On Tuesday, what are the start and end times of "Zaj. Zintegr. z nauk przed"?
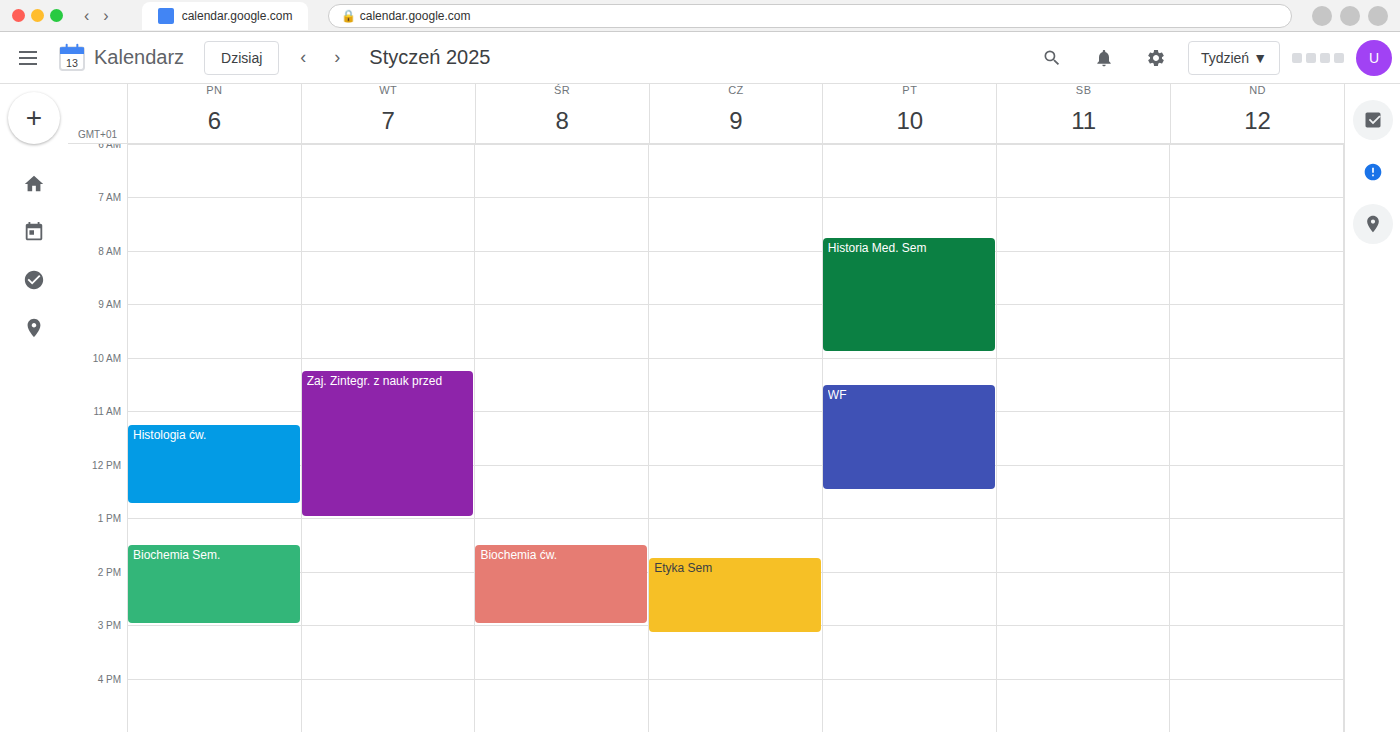
10:15 AM to 1:00 PM